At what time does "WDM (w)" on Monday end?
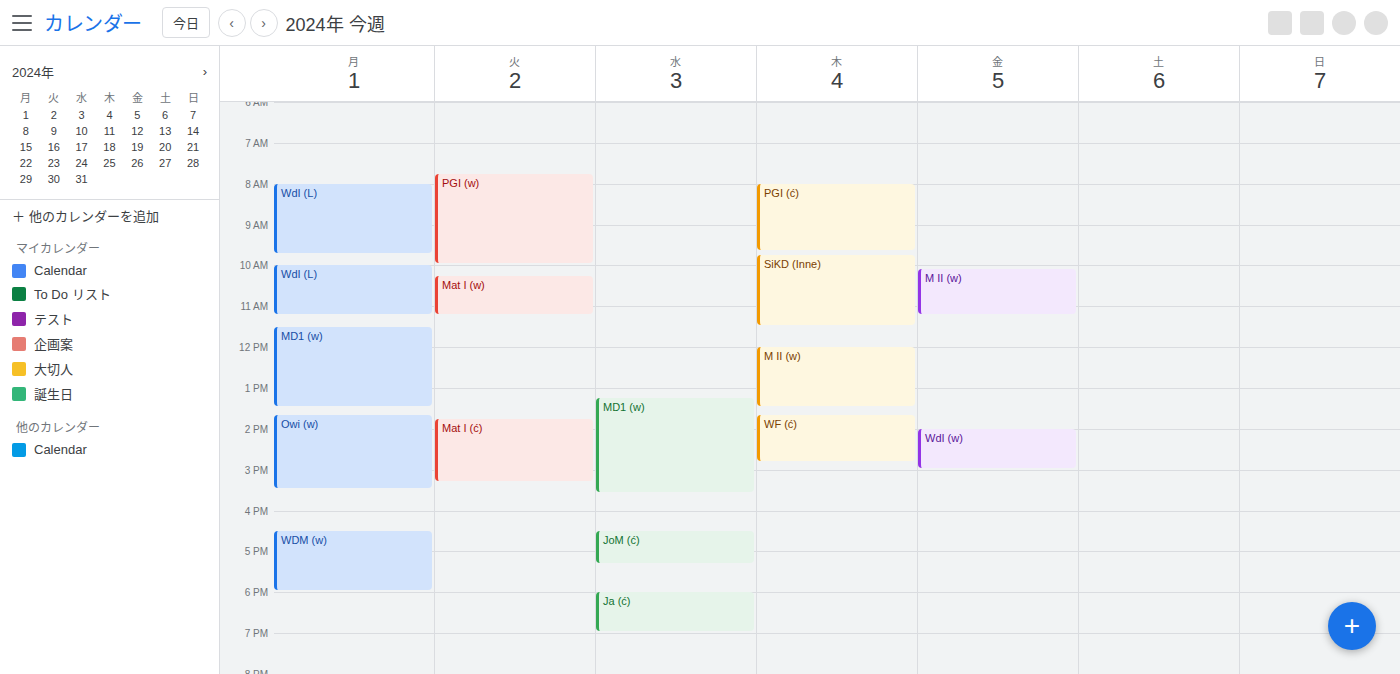
6:00 PM